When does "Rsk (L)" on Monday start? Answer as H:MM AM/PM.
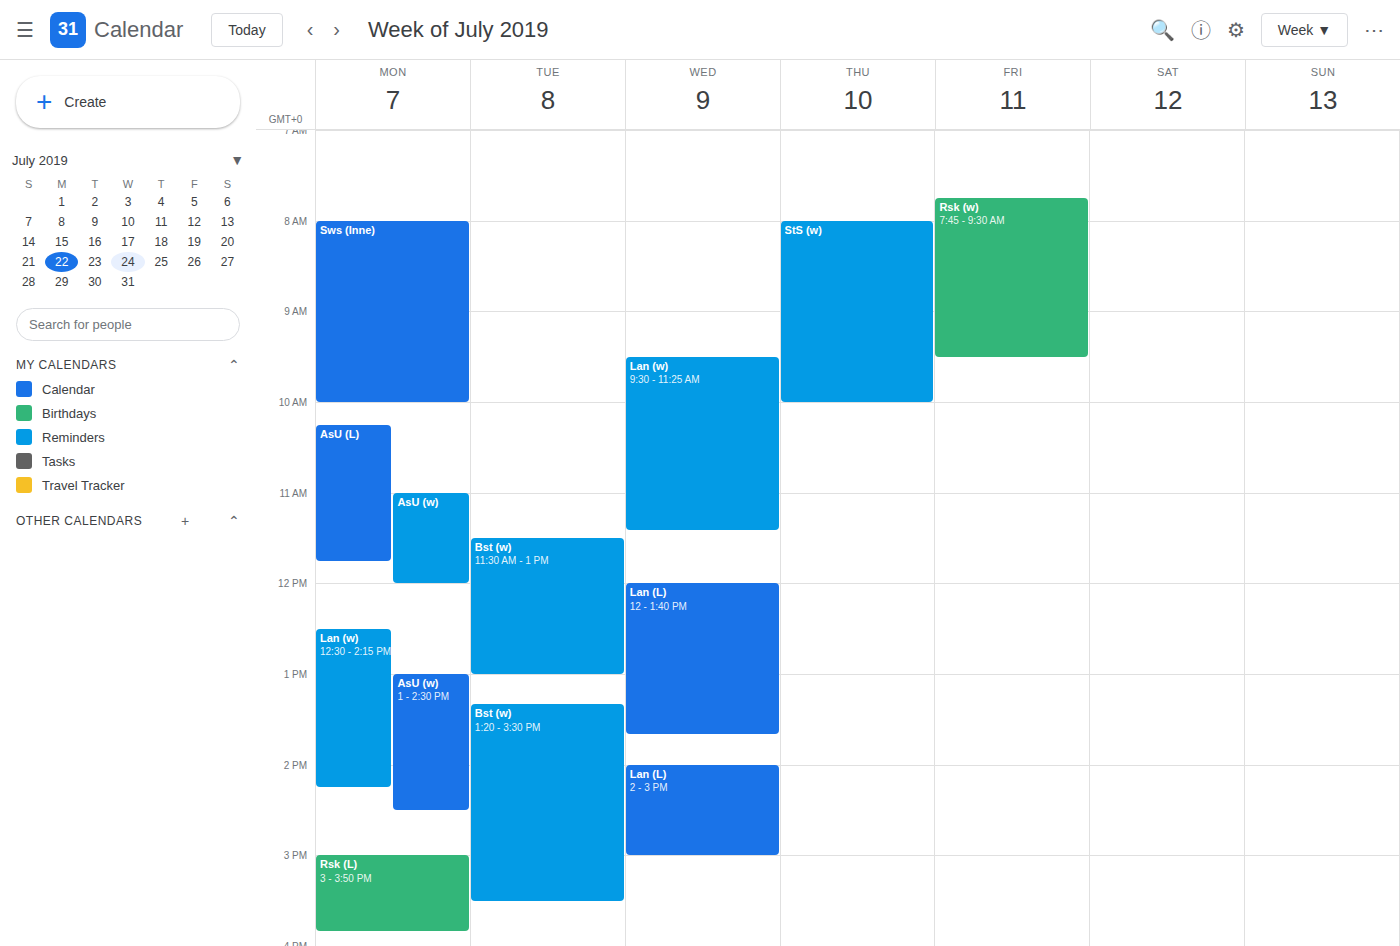
3:00 PM